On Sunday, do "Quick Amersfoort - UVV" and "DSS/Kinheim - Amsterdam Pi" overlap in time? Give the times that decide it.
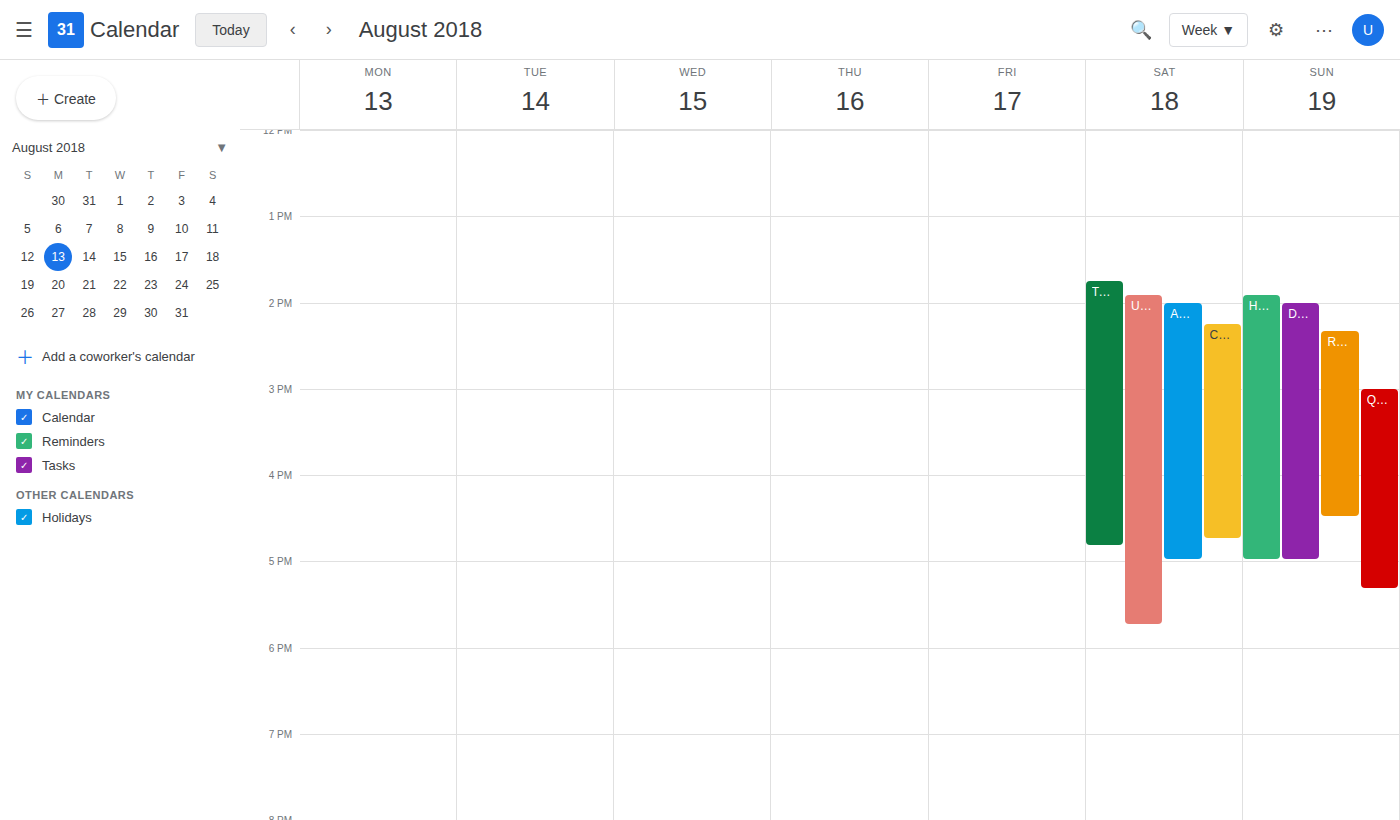
"Quick Amersfoort - UVV" starts at 3:00 PM, before "DSS/Kinheim - Amsterdam Pi" ends at 5:00 PM -- they overlap.